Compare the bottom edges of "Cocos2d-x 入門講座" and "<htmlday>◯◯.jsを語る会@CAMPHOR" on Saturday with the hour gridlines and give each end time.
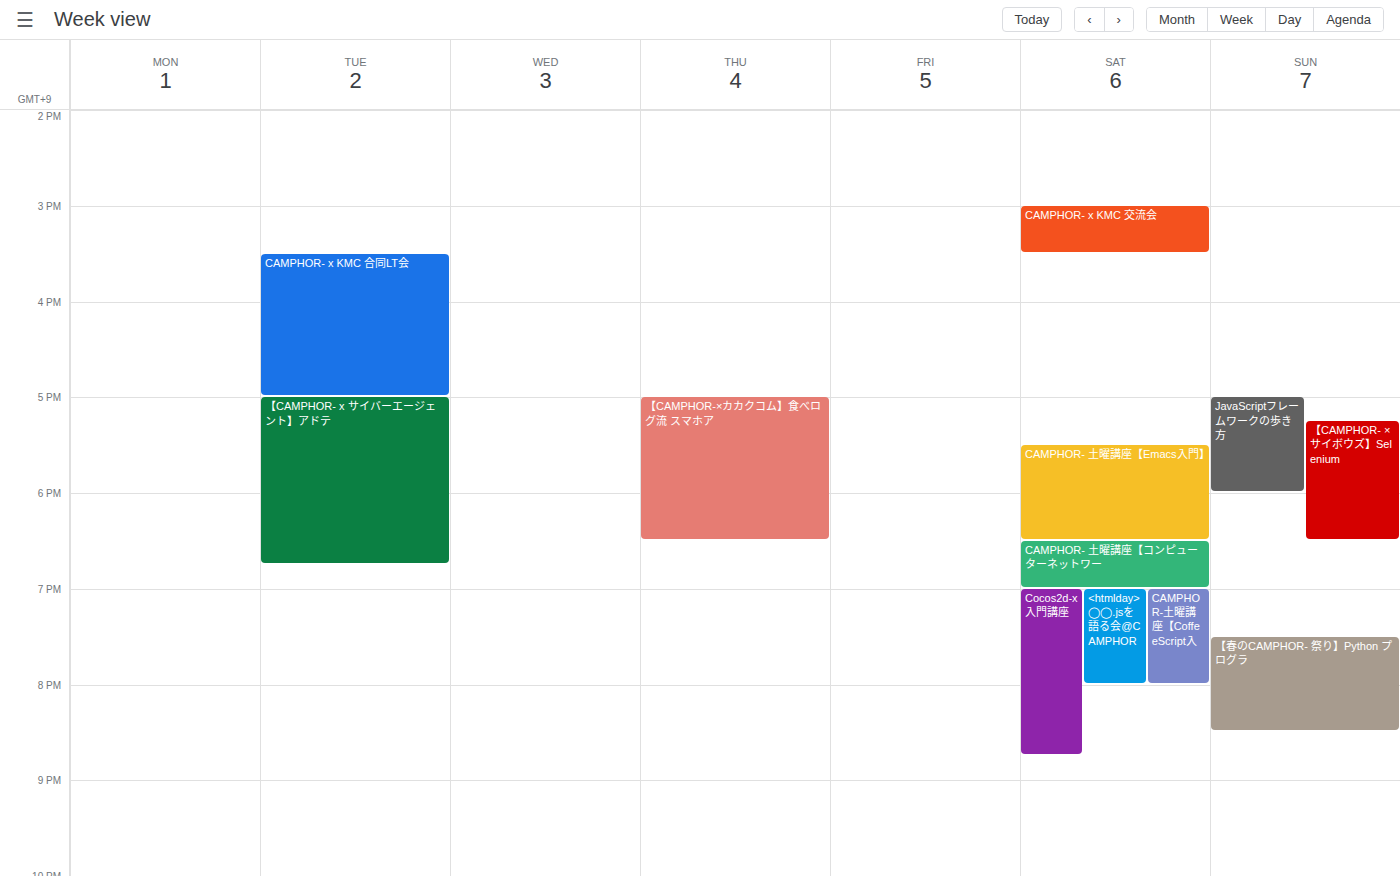
"Cocos2d-x 入門講座": 8:45 PM, neither: three quarters of the way from the 8 PM line to the 9 PM line. "<htmlday>◯◯.jsを語る会@CAMPHOR": 8:00 PM, exactly on the 8 PM line.